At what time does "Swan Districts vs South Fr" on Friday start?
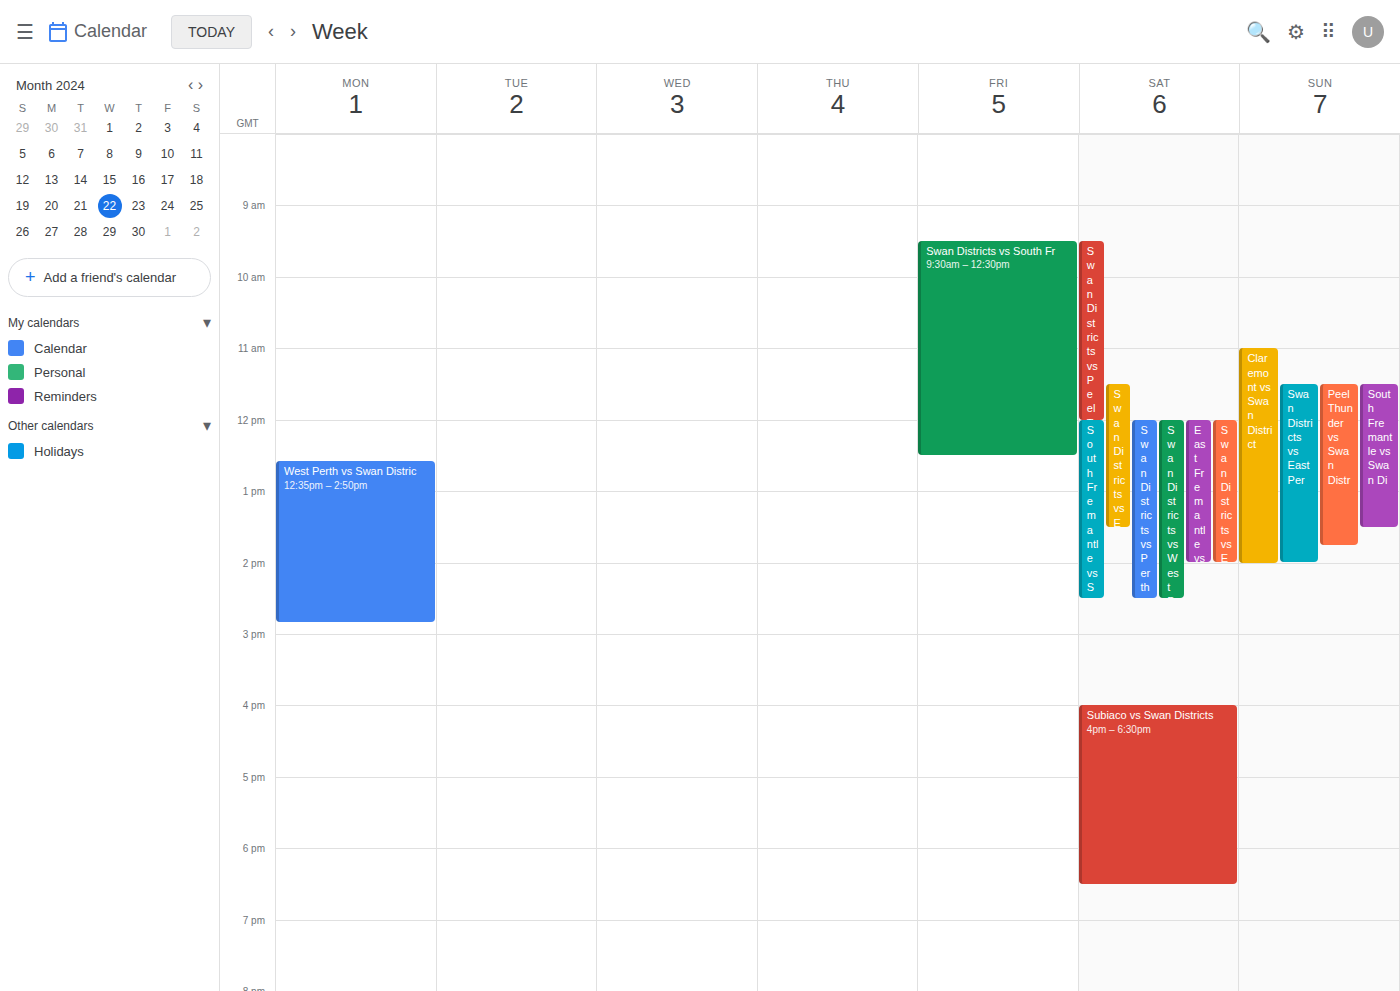
9:30 AM